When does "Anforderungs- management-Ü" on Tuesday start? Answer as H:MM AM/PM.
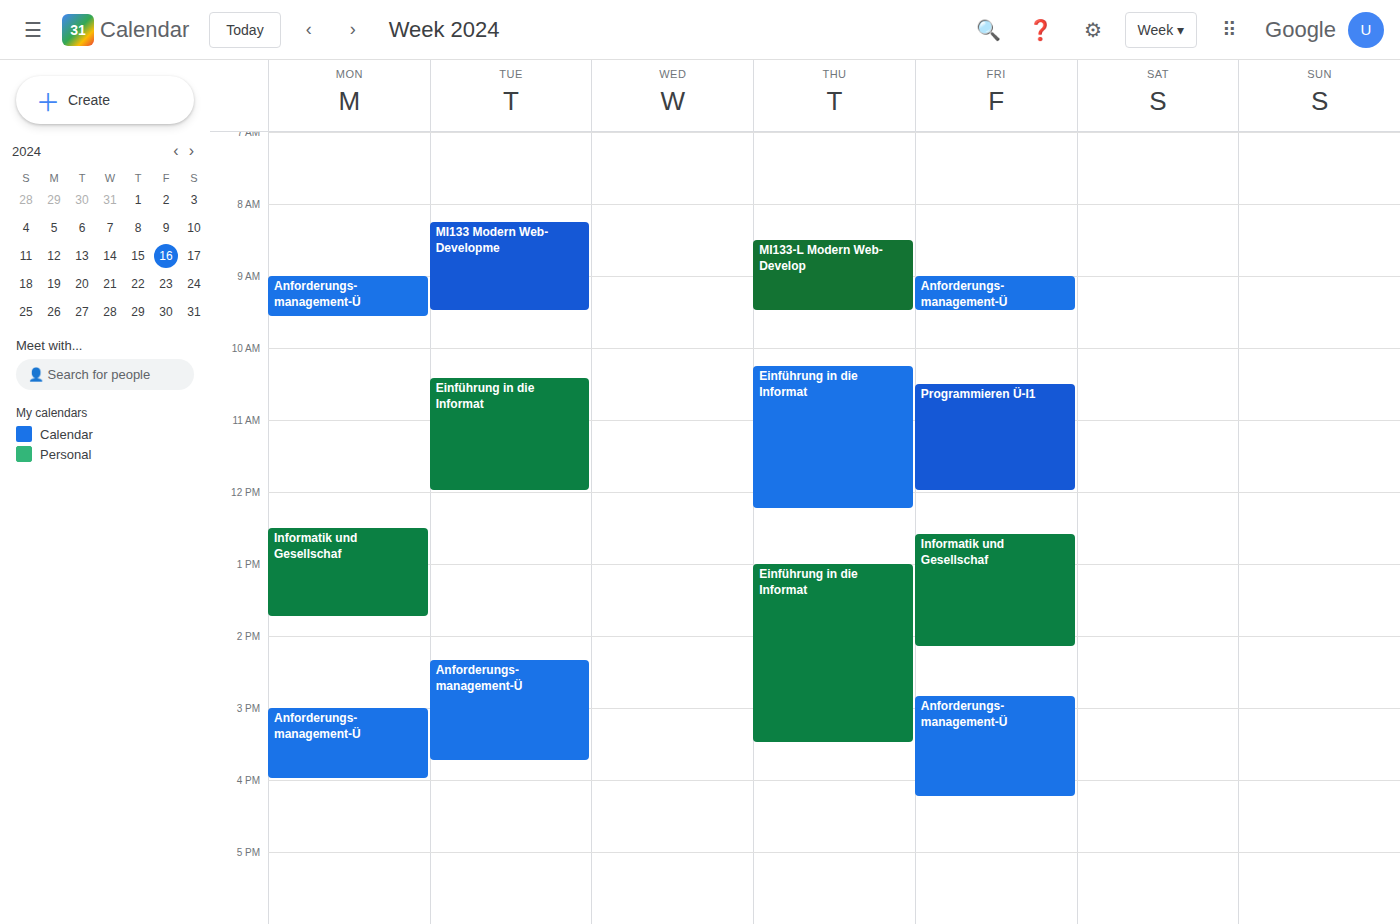
2:20 PM